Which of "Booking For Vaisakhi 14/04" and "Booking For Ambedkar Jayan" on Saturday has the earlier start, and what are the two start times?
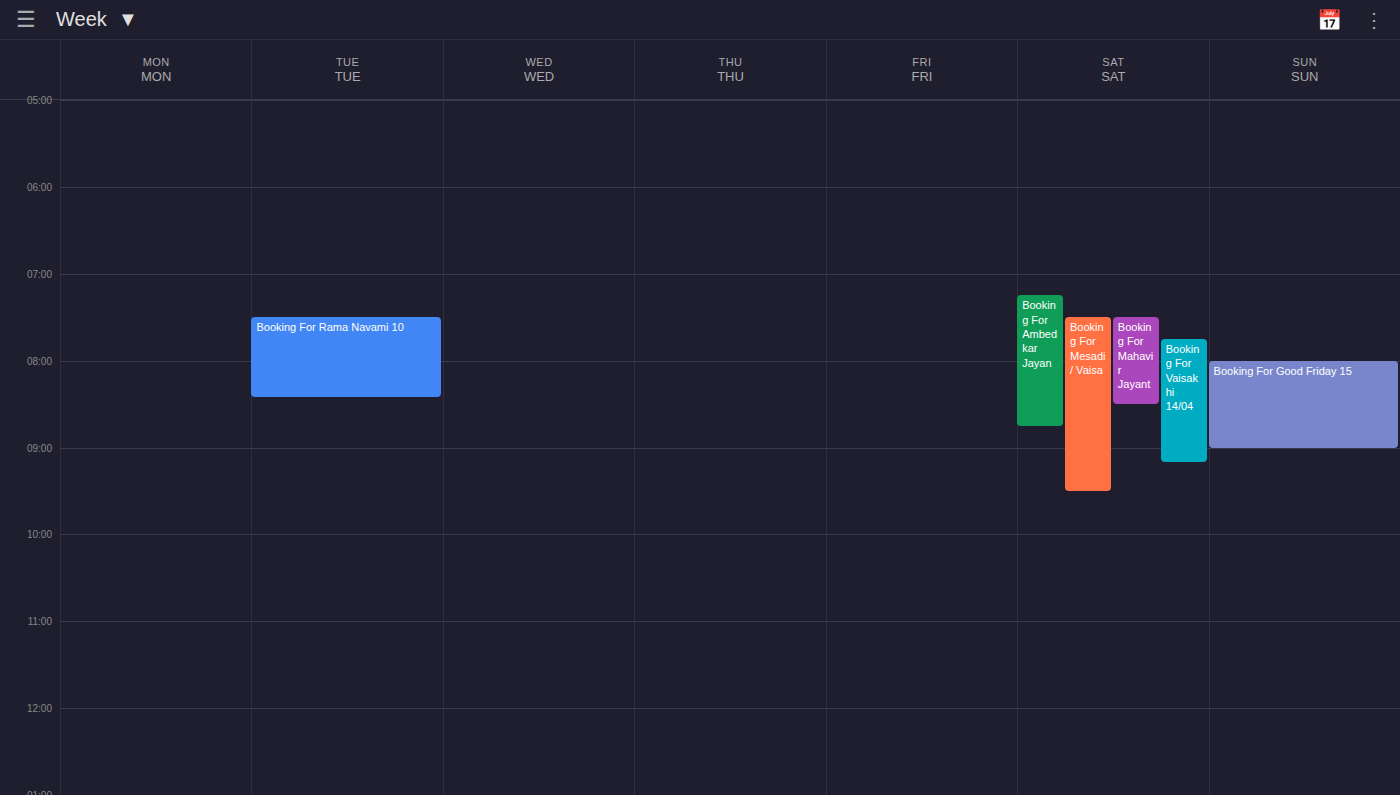
"Booking For Ambedkar Jayan" 07:15; "Booking For Vaisakhi 14/04" 07:45.